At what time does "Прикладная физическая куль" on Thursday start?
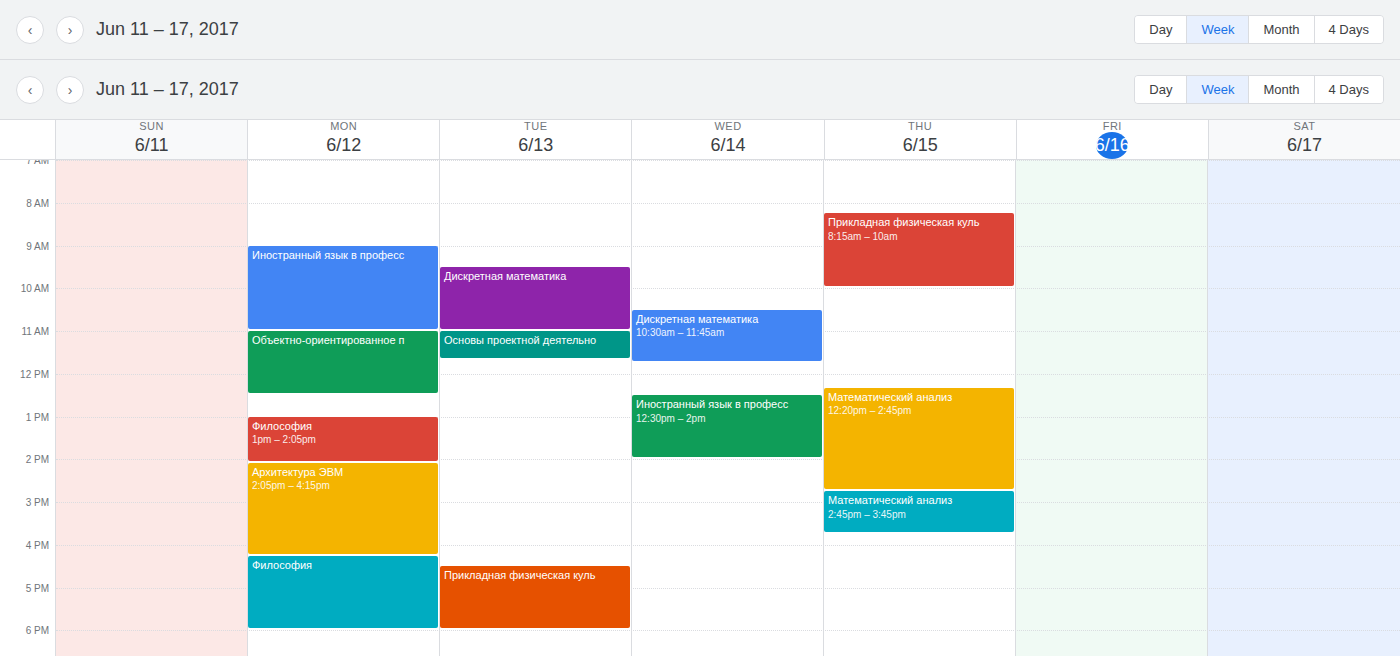
8:15 AM